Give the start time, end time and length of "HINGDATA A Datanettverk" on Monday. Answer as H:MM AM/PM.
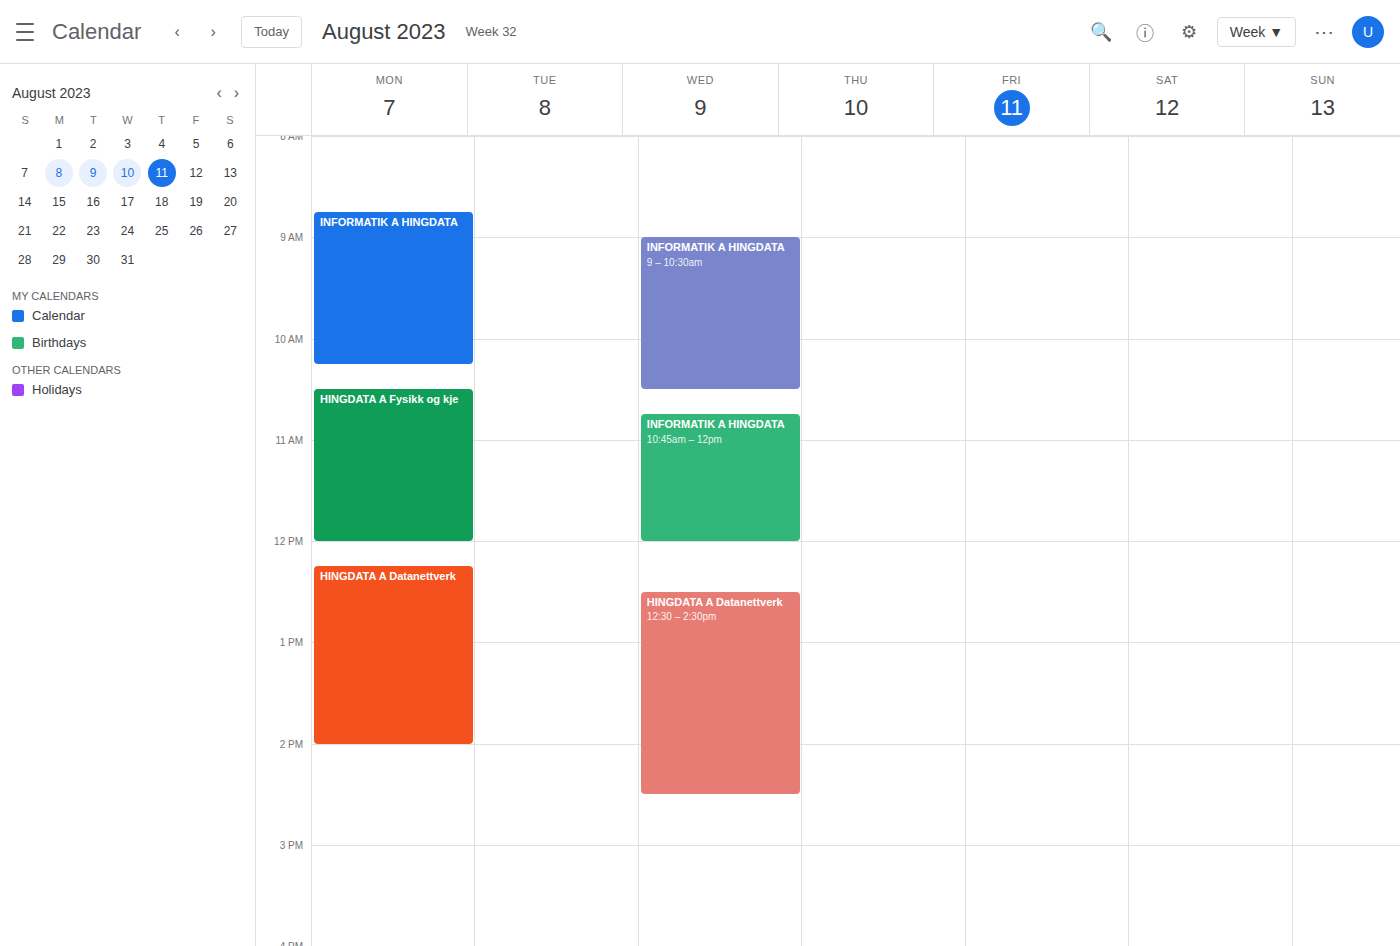
12:15 PM to 2:00 PM, 1 hour 45 minutes